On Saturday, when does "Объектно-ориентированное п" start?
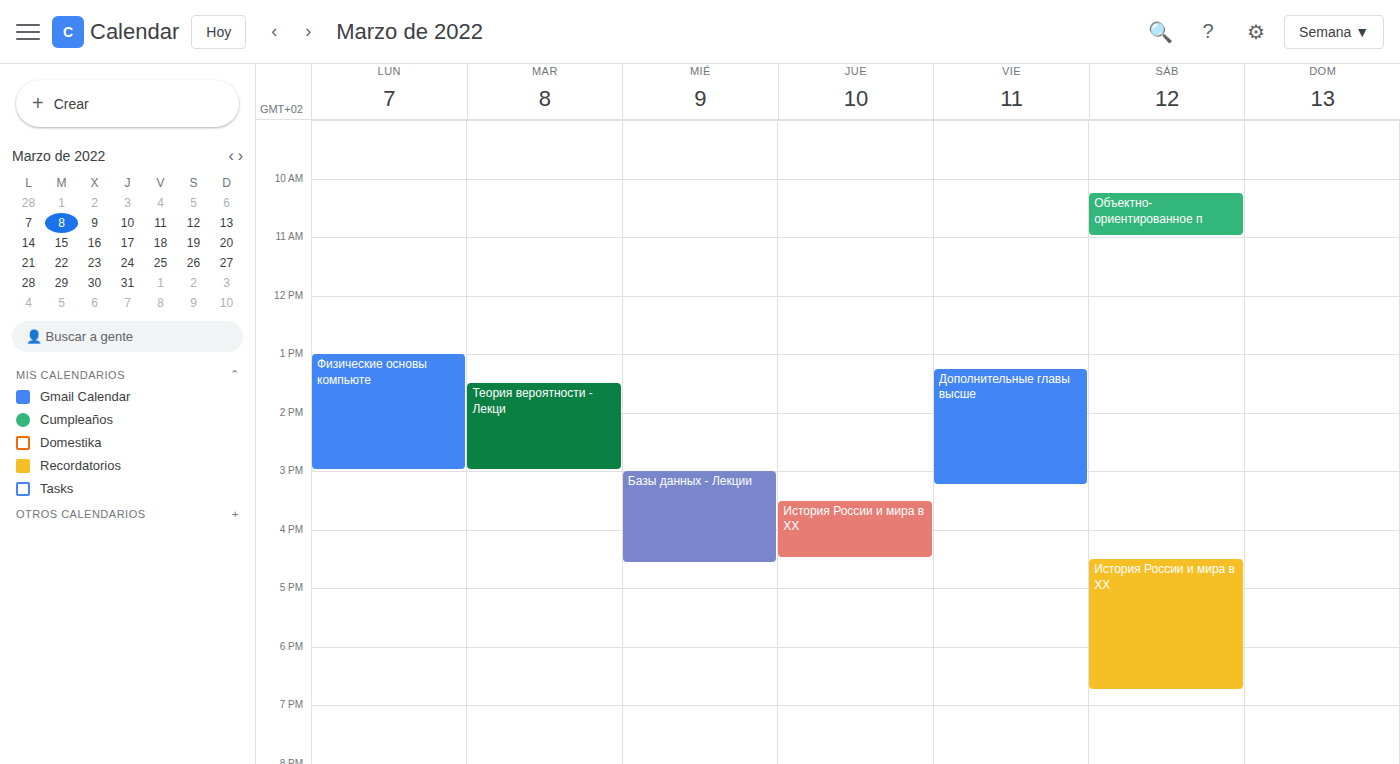
10:15 AM